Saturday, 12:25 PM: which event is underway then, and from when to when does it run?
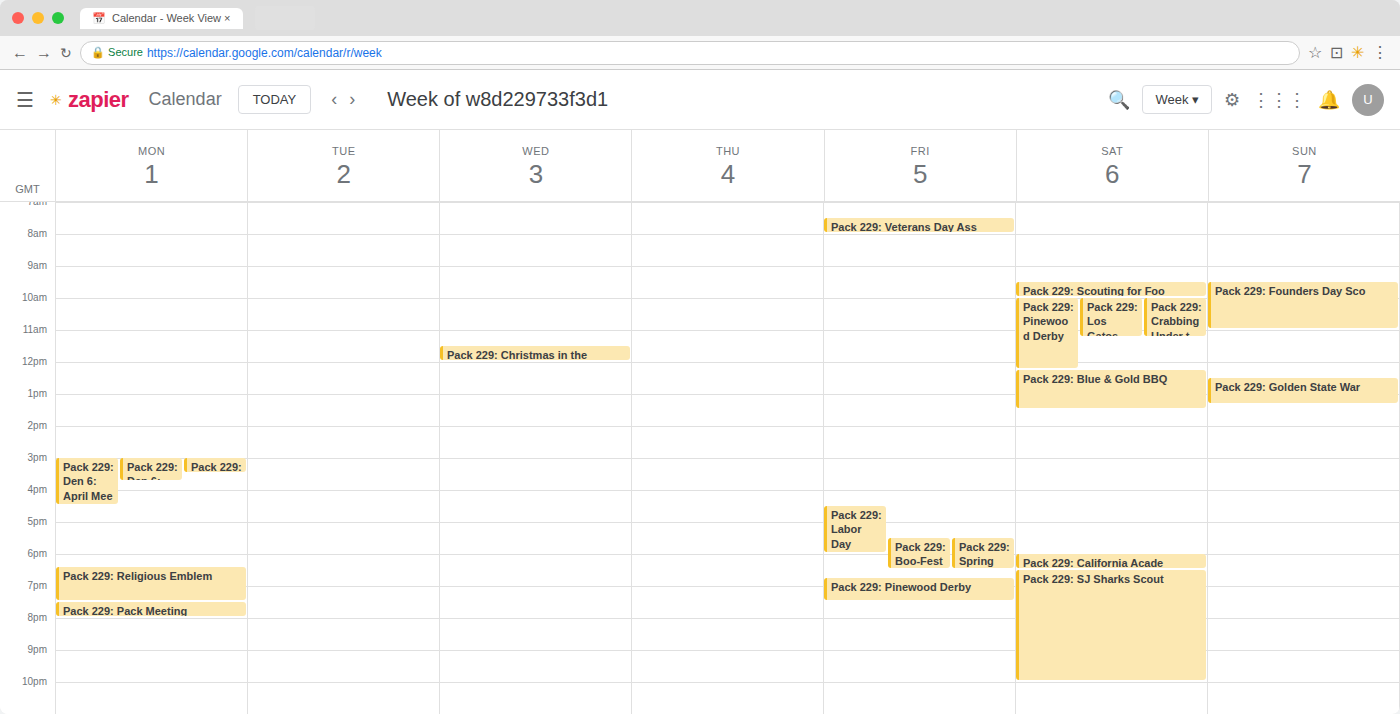
"Pack 229: Blue & Gold BBQ", 12:15 PM to 1:30 PM